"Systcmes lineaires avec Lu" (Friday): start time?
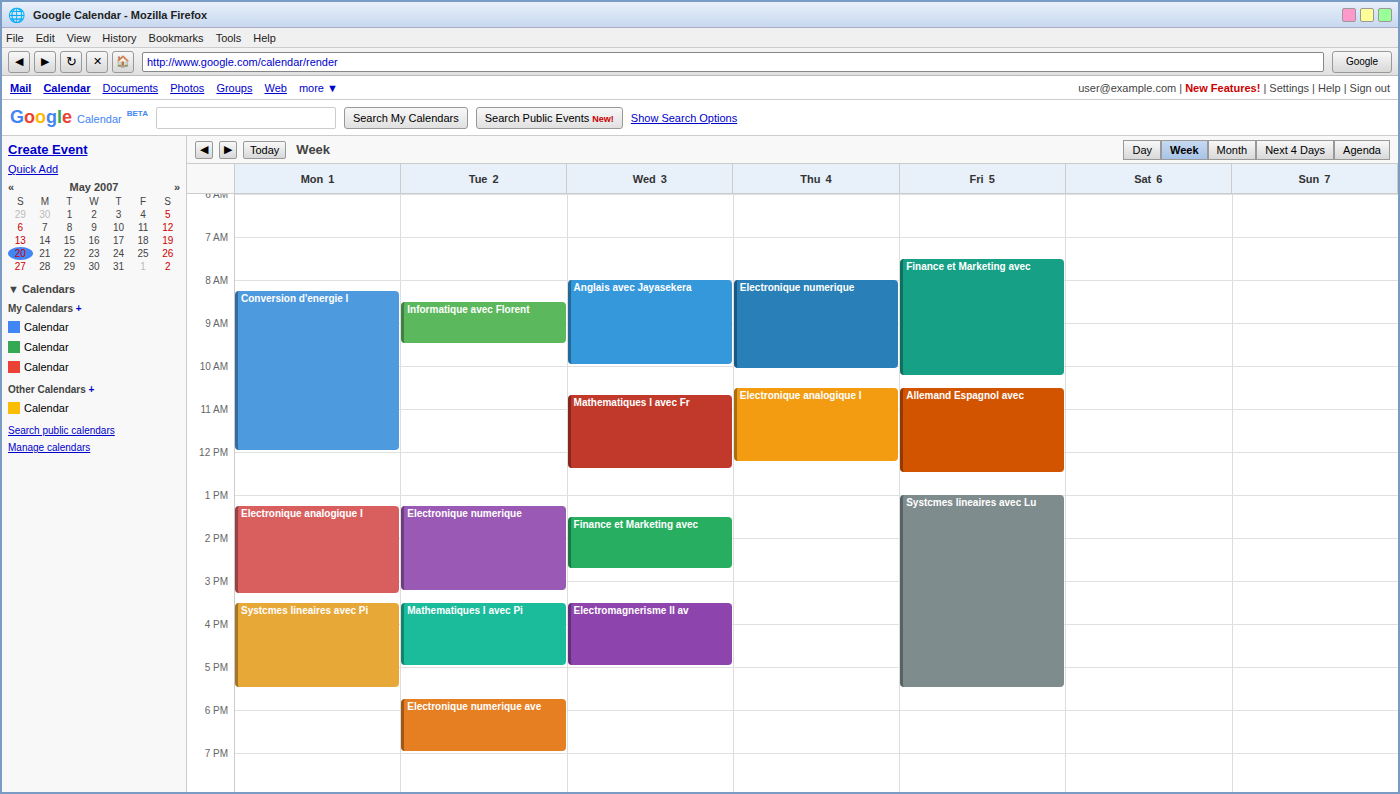
1:00 PM